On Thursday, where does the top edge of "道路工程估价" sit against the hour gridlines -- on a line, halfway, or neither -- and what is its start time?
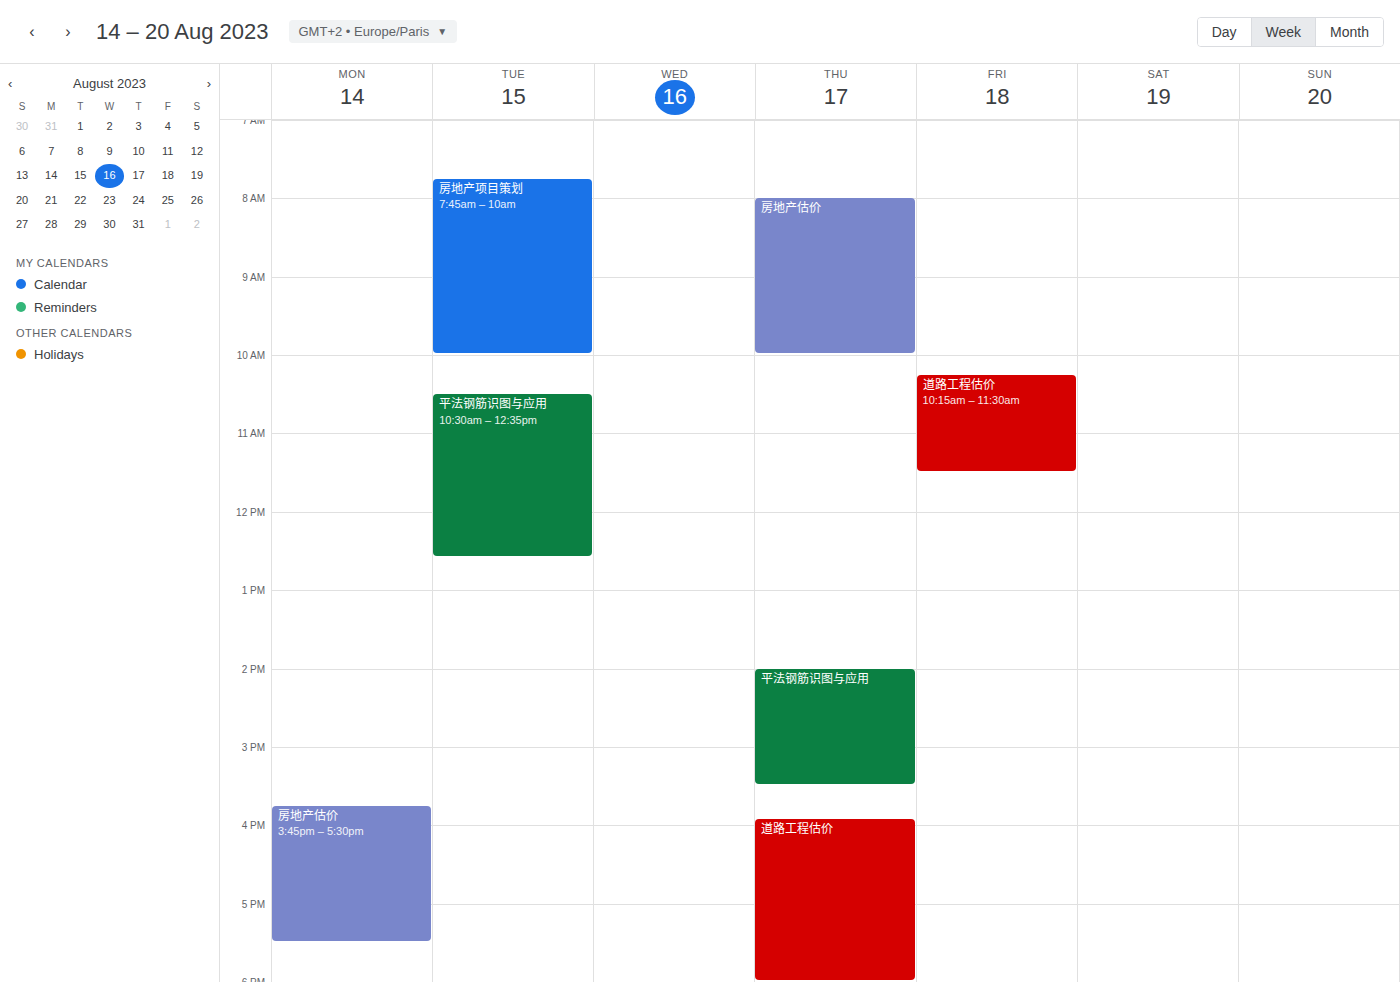
3:55 PM -- neither: 55 minutes below the 3 PM line and 5 minutes above the 4 PM line.